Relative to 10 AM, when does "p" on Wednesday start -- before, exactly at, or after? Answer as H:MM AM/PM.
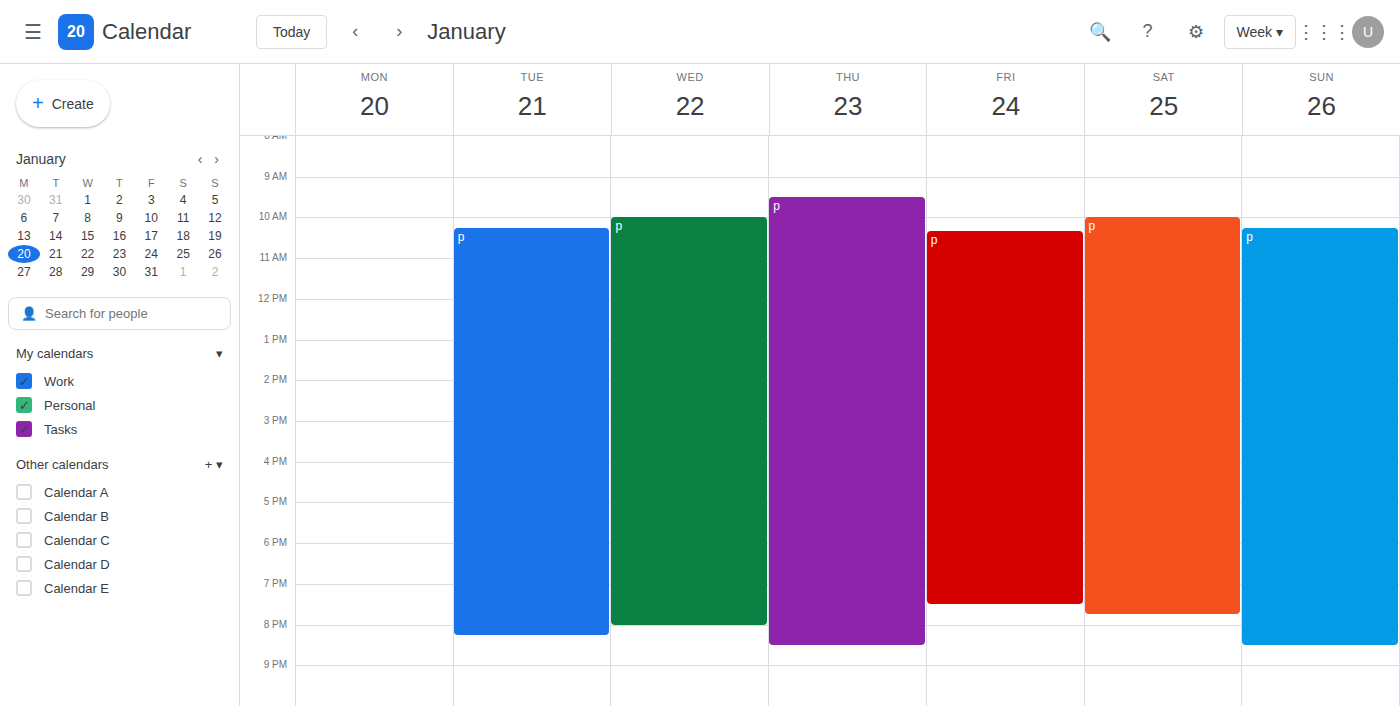
10:00 AM -- exactly at 10 AM, on the 10 AM line.